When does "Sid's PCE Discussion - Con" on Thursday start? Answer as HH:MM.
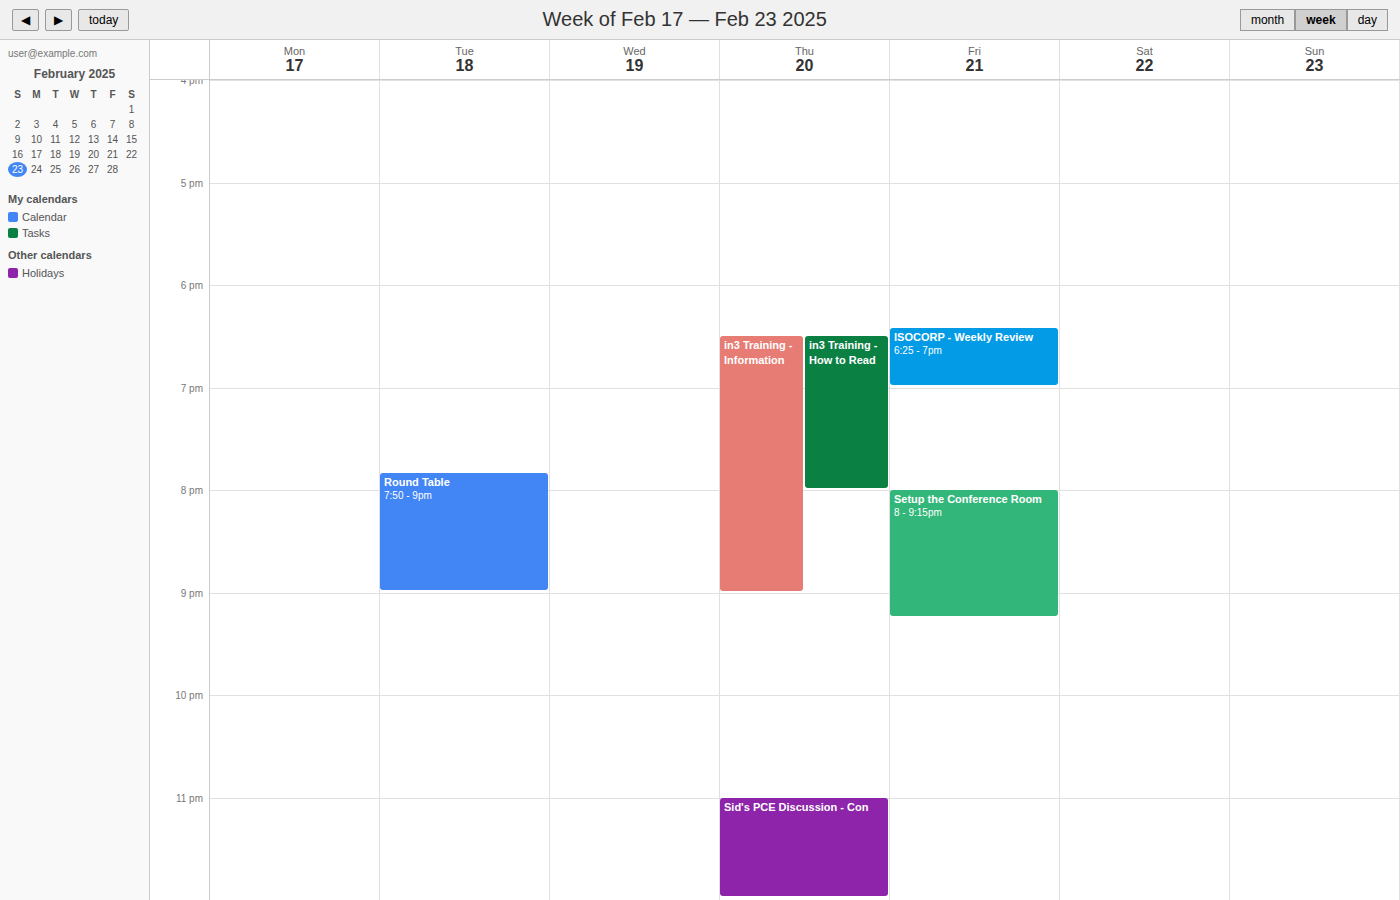
23:00